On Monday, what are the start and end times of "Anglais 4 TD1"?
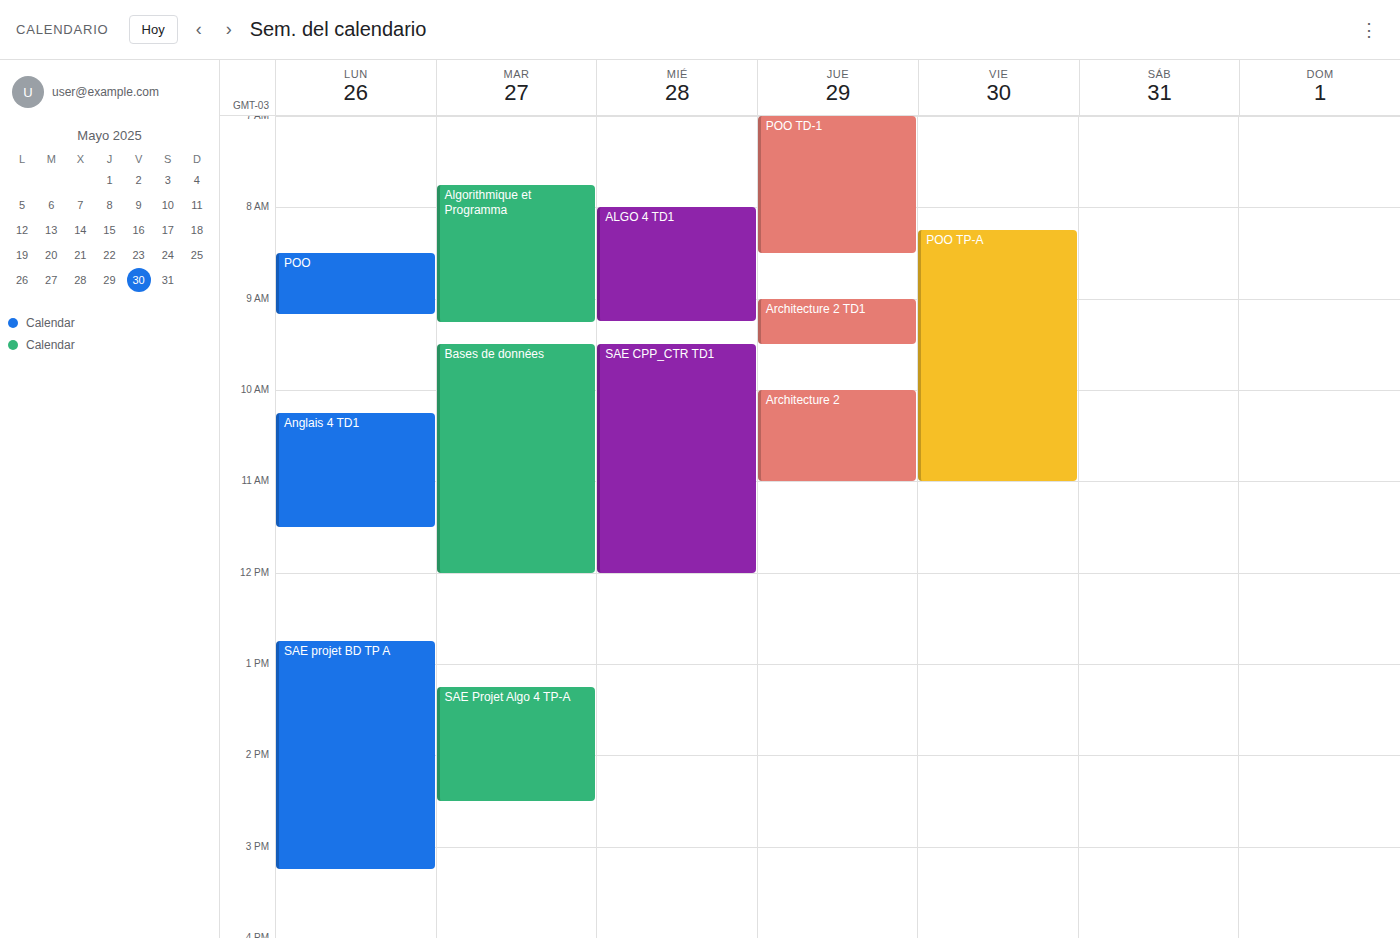
10:15 AM to 11:30 AM